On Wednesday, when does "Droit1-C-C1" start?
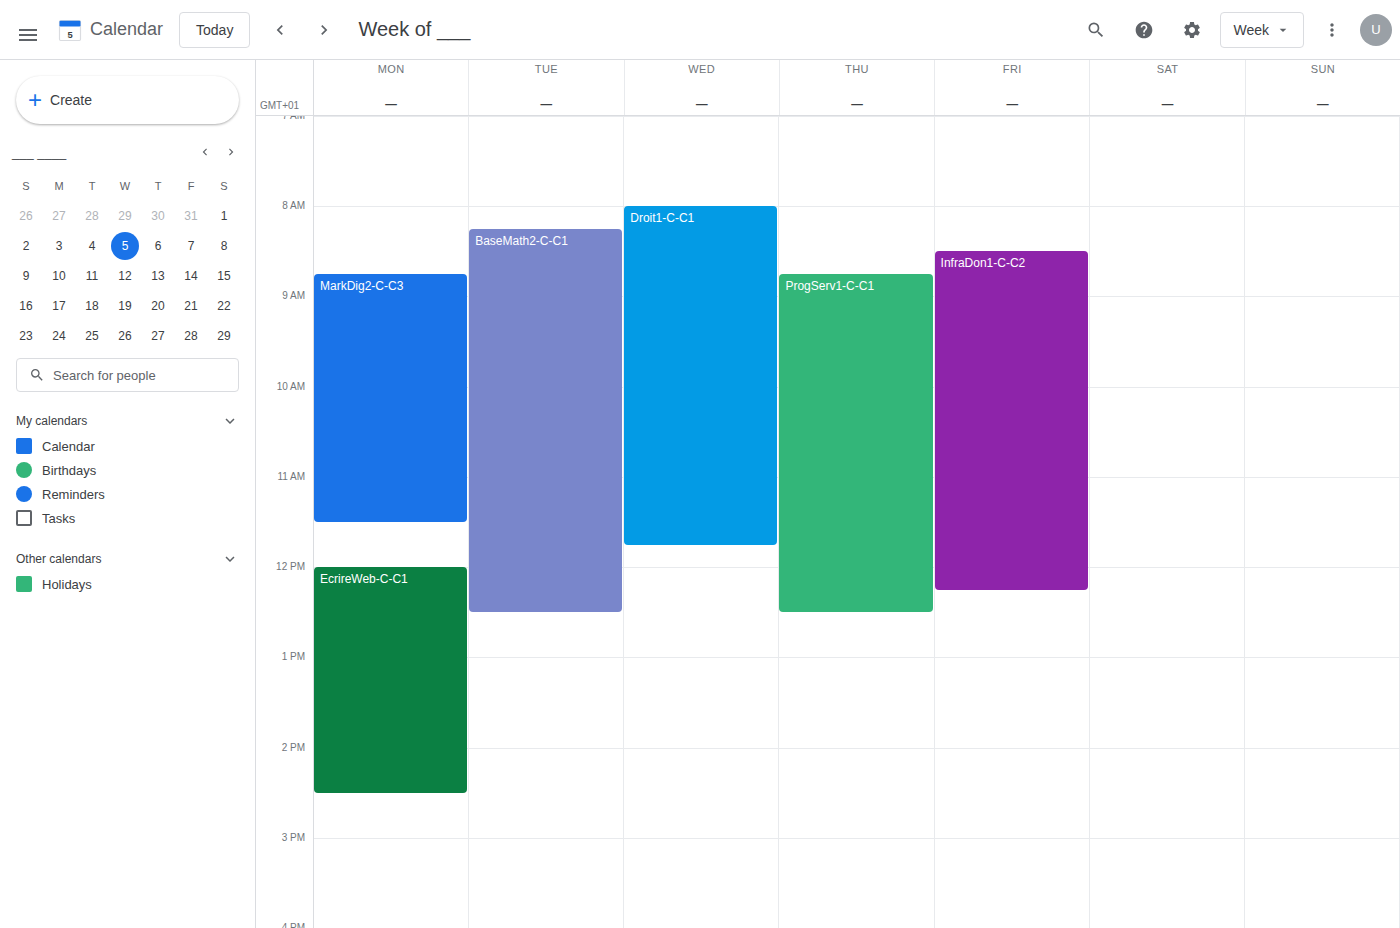
8:00 AM